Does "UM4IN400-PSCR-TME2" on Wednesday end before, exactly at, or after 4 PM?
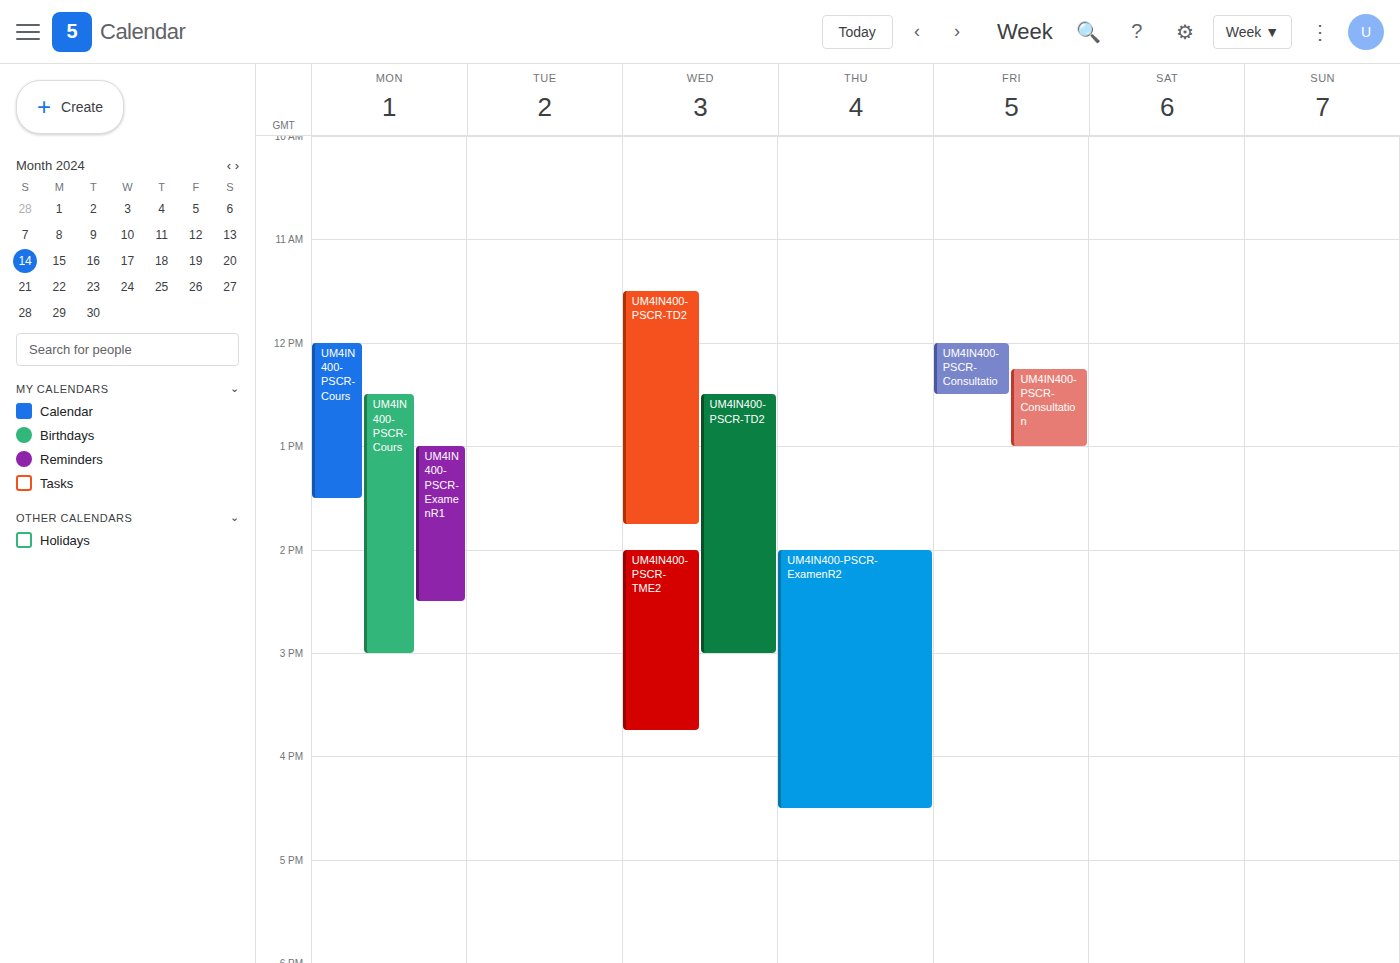
3:45 PM -- before 4 PM, 15 minutes above the 4 PM line.